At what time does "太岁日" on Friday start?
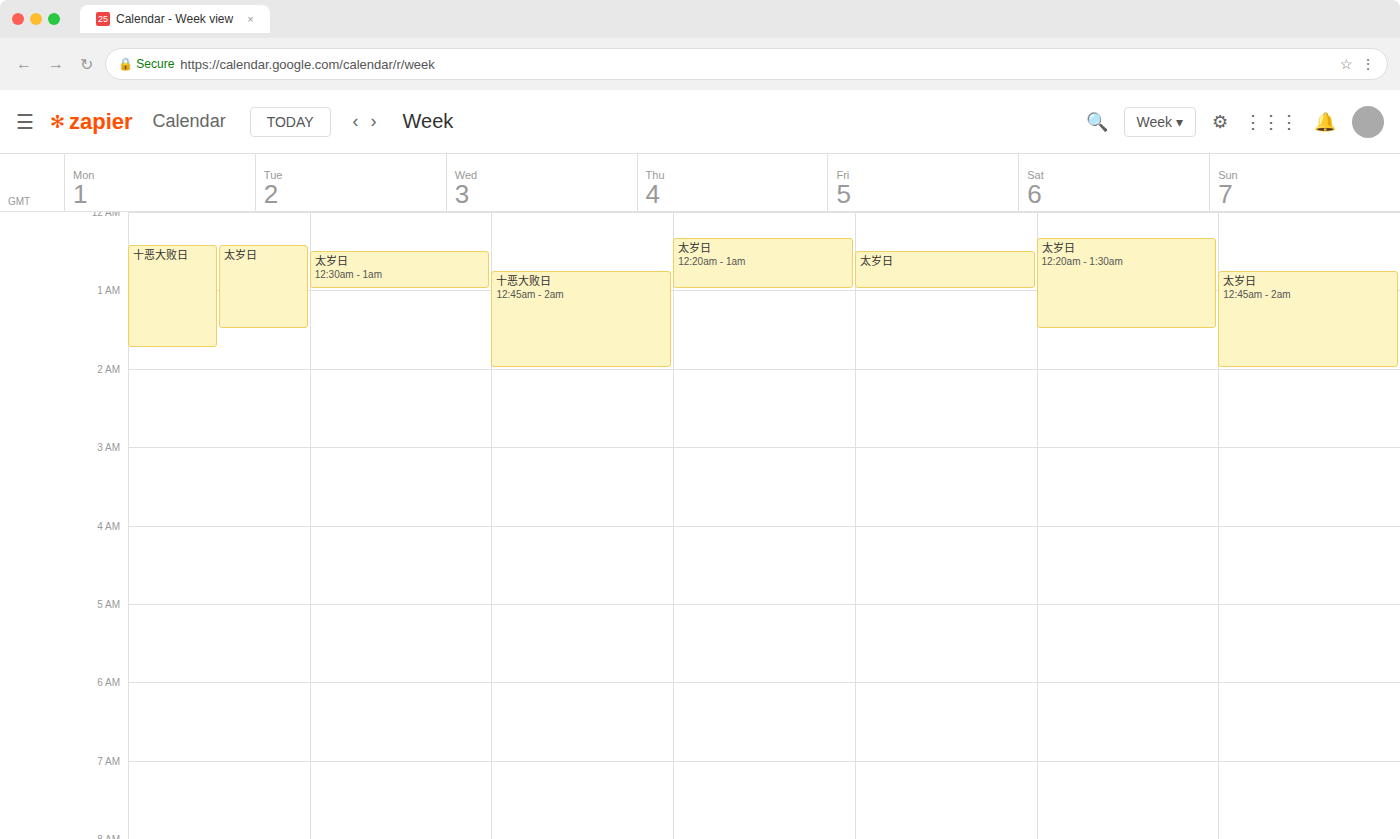
12:30 AM